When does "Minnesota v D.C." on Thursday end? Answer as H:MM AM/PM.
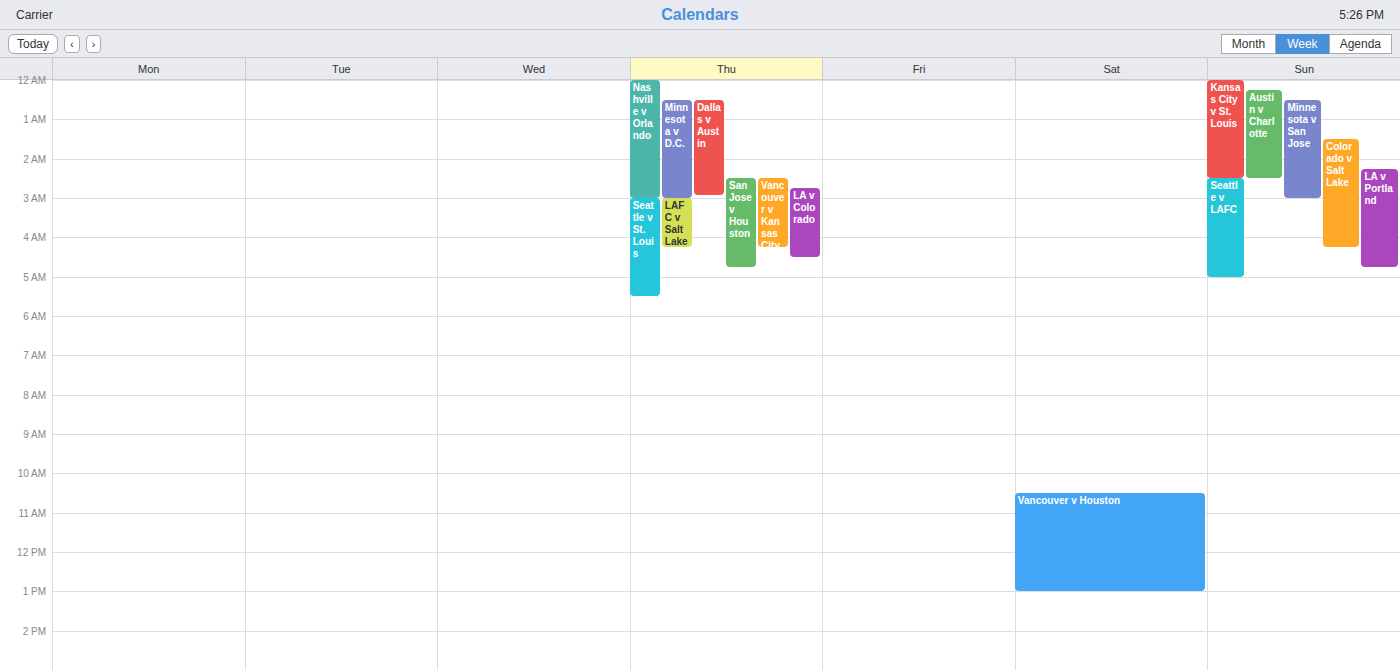
3:00 AM